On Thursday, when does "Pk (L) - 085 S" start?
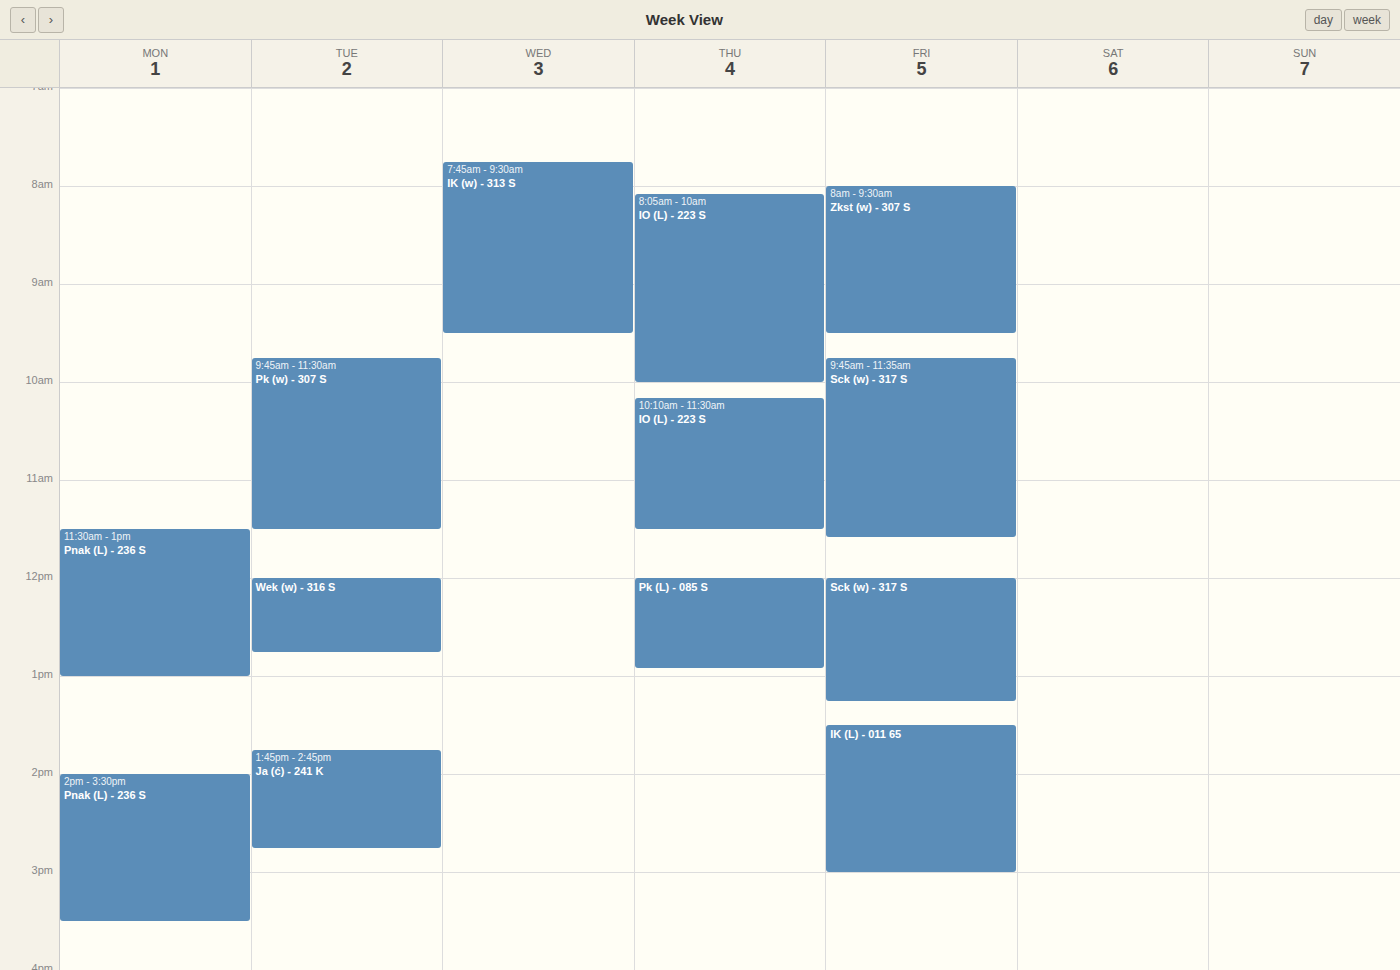
12:00